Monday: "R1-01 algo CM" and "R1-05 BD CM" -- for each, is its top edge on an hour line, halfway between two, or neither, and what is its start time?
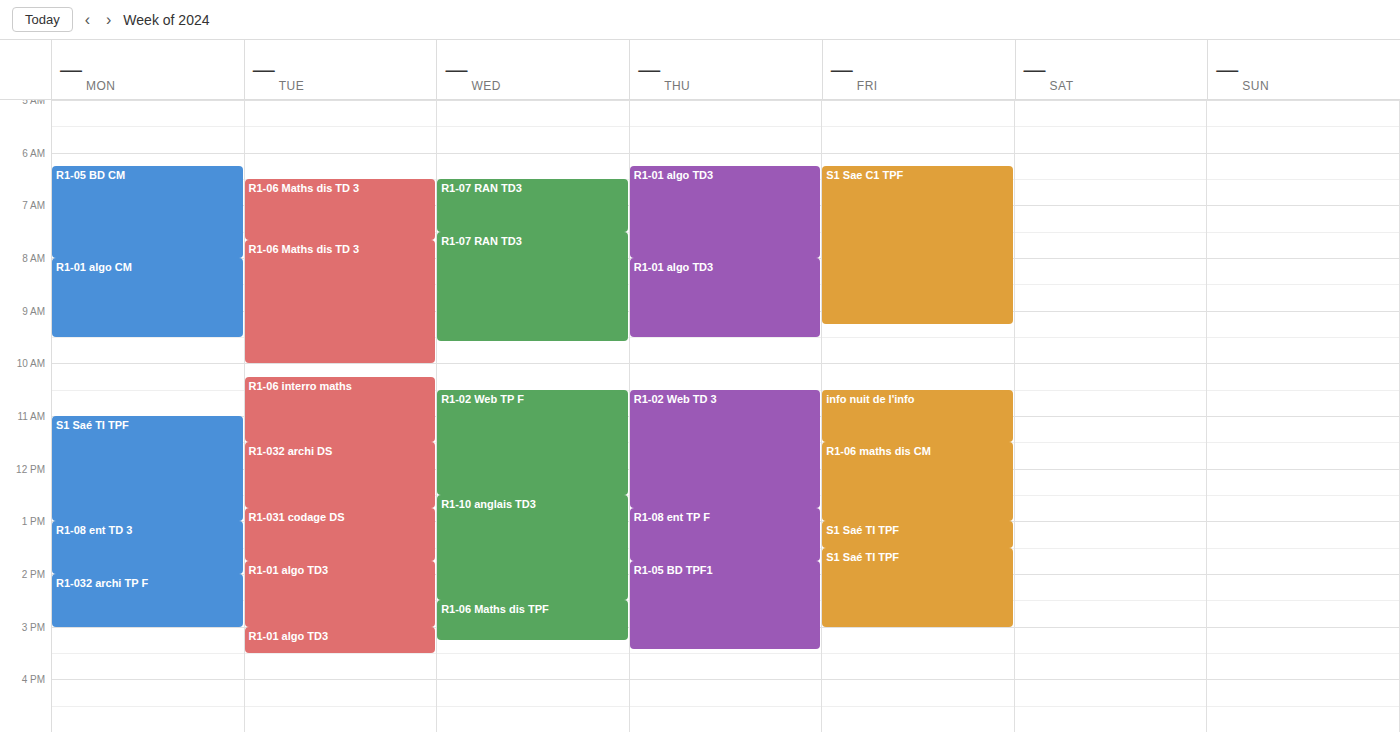
"R1-01 algo CM": 8:00 AM, exactly on the 8 AM line. "R1-05 BD CM": 6:15 AM, neither: a quarter of the way from the 6 AM line to the 7 AM line.